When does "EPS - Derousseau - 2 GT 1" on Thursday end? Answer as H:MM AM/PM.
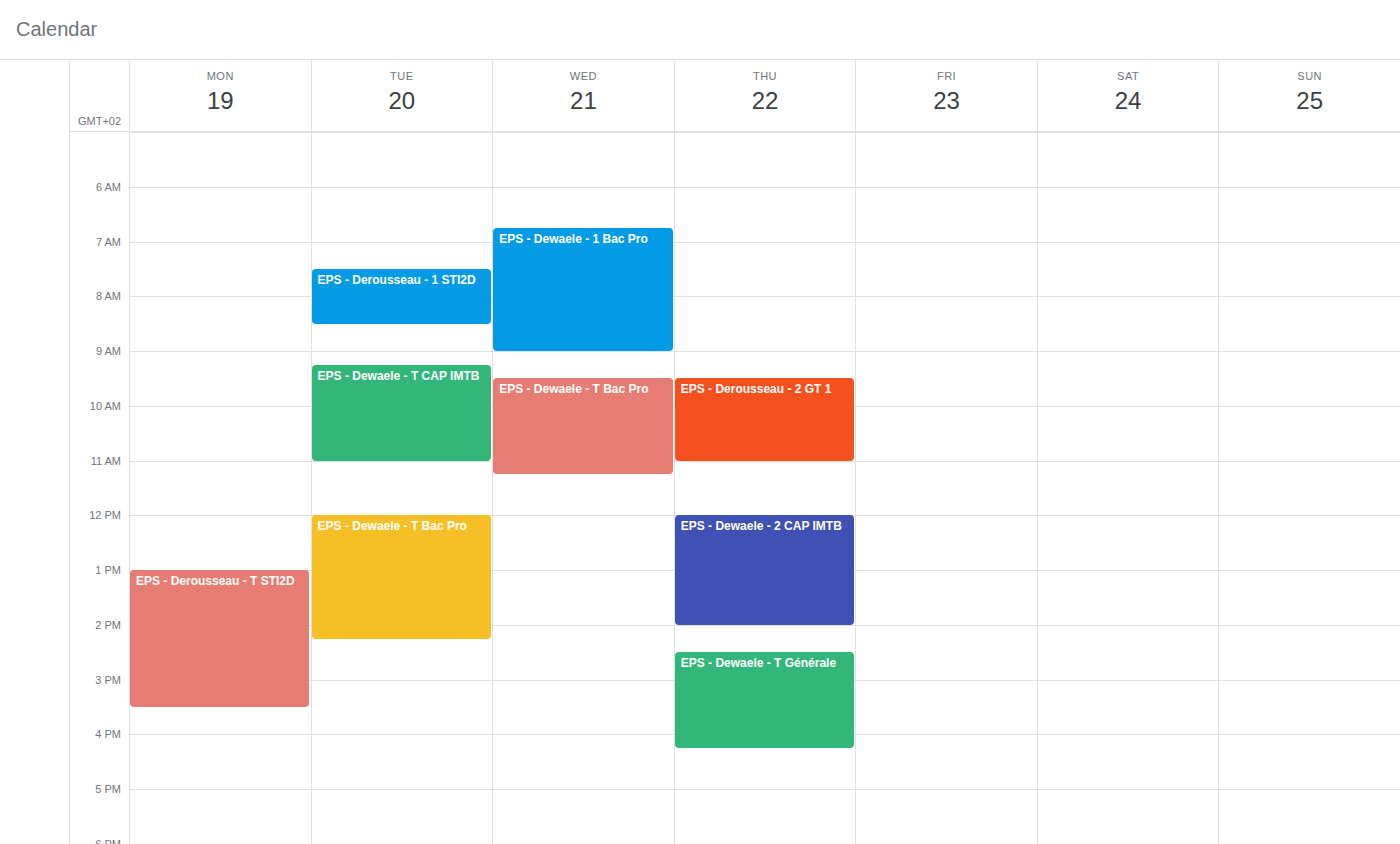
11:00 AM